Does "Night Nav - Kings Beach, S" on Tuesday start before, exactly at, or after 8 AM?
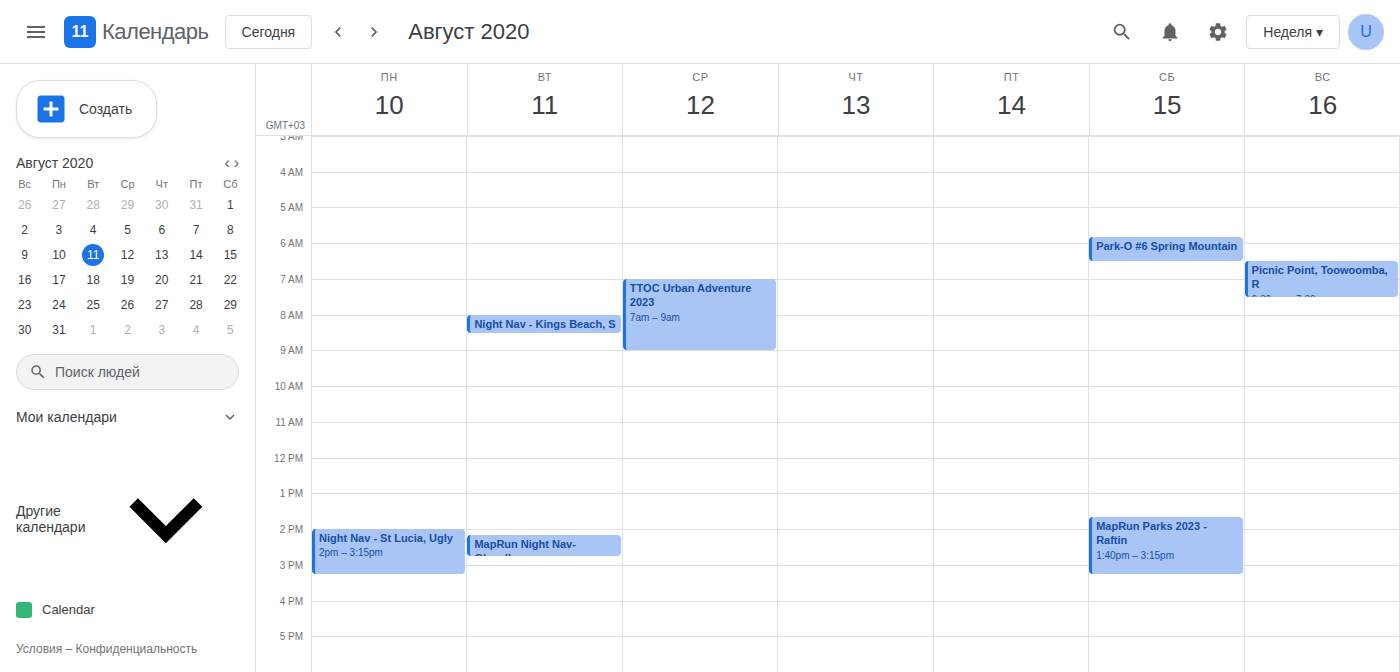
8:00 AM -- exactly at 8 AM, on the 8 AM line.